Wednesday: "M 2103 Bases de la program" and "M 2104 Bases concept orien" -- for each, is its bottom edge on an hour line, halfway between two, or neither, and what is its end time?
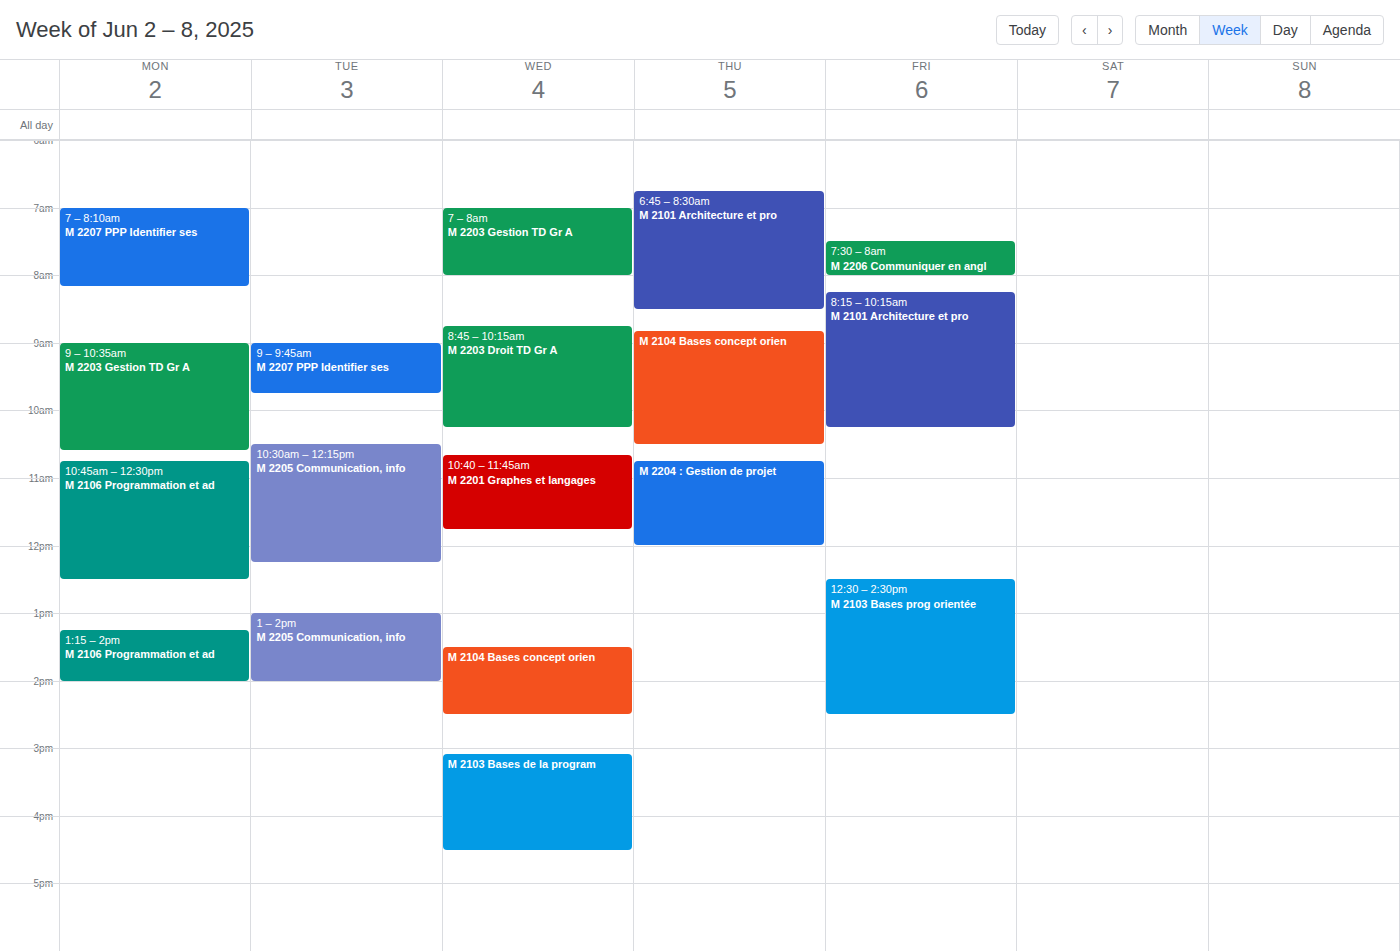
"M 2103 Bases de la program": 4:30 PM, halfway between the 4 PM and 5 PM lines. "M 2104 Bases concept orien": 2:30 PM, halfway between the 2 PM and 3 PM lines.